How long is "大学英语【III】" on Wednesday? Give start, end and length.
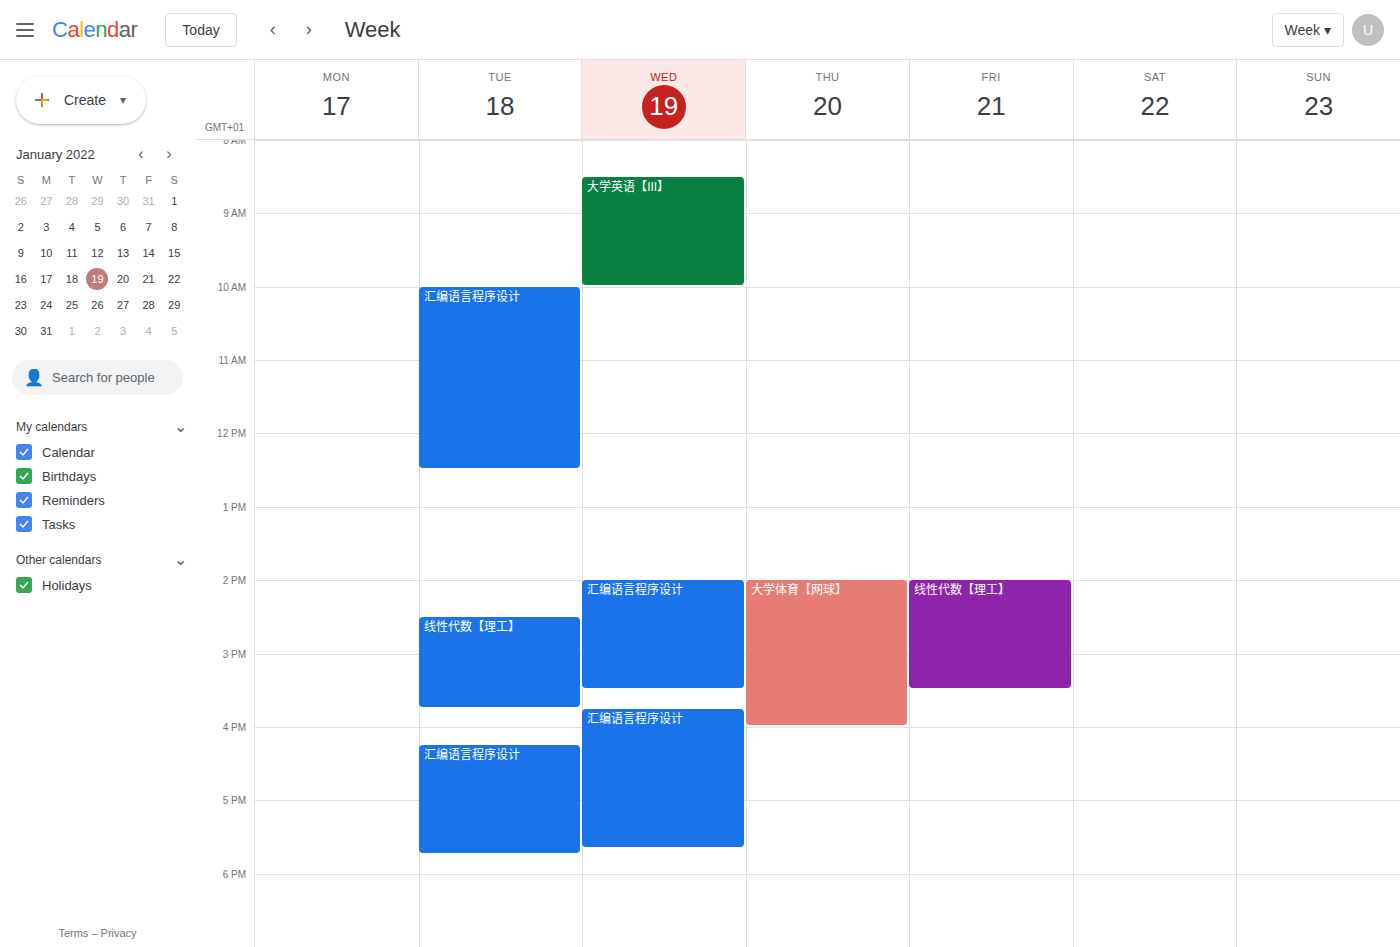
8:30 AM to 10:00 AM, 1 hour 30 minutes